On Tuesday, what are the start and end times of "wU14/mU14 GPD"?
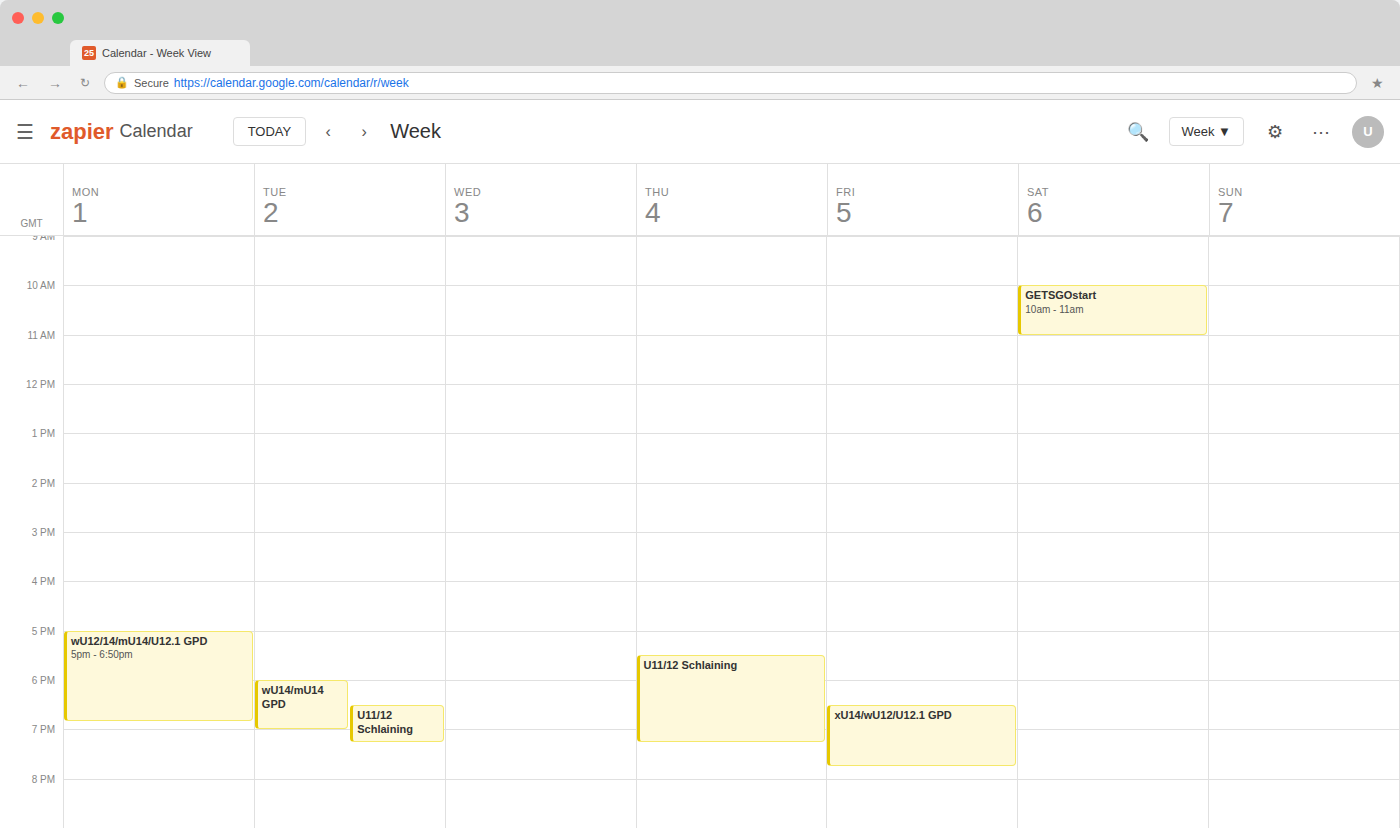
6:00 PM to 7:00 PM